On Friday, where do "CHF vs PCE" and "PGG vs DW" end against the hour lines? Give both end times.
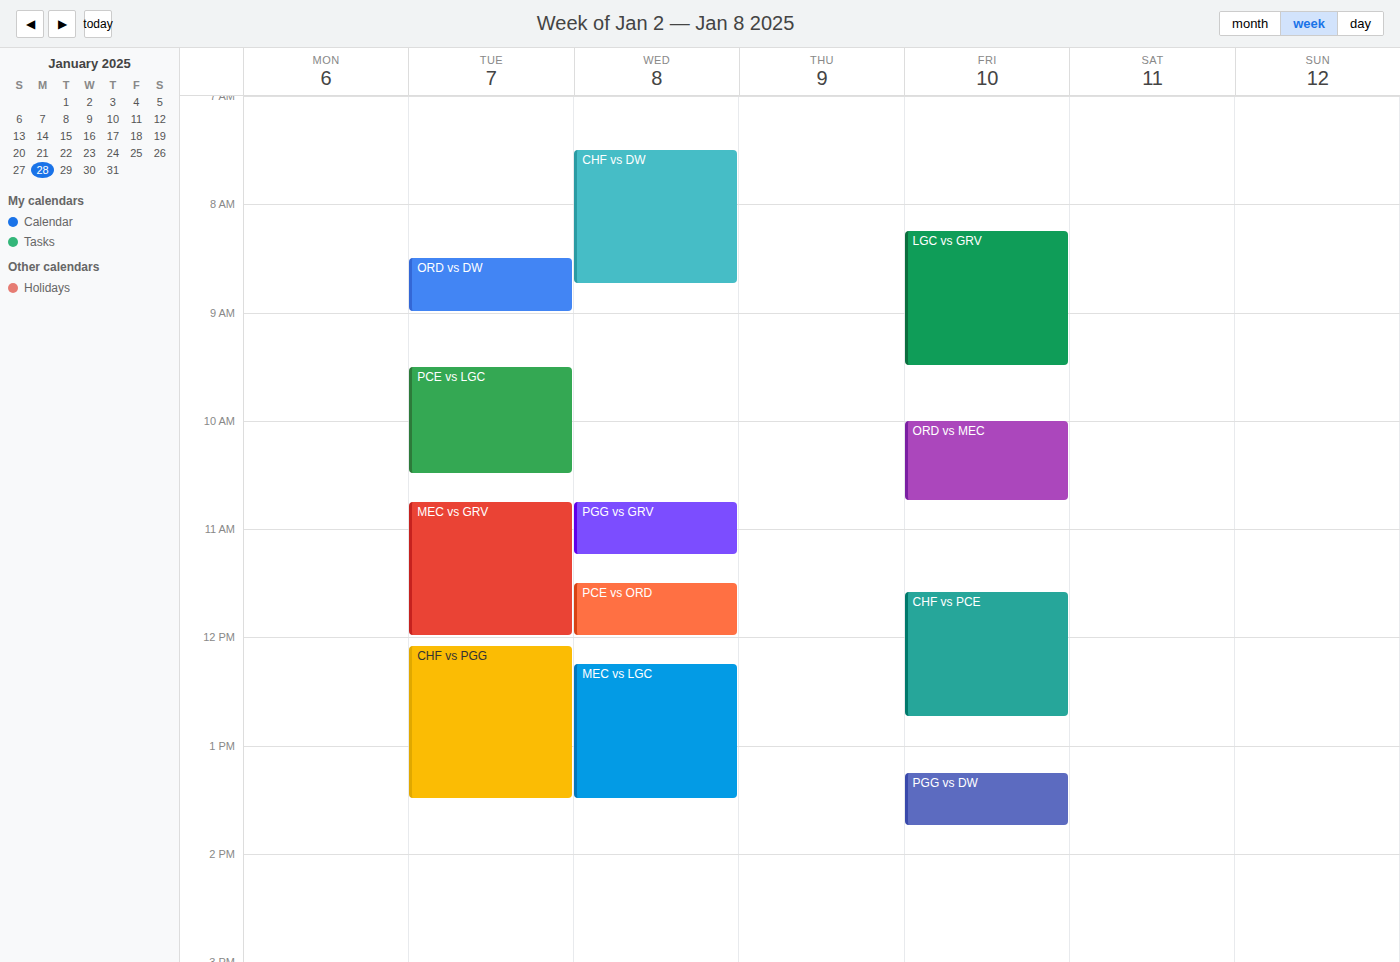
"CHF vs PCE": 12:45 PM, neither: three quarters of the way from the 12 PM line to the 1 PM line. "PGG vs DW": 1:45 PM, neither: three quarters of the way from the 1 PM line to the 2 PM line.